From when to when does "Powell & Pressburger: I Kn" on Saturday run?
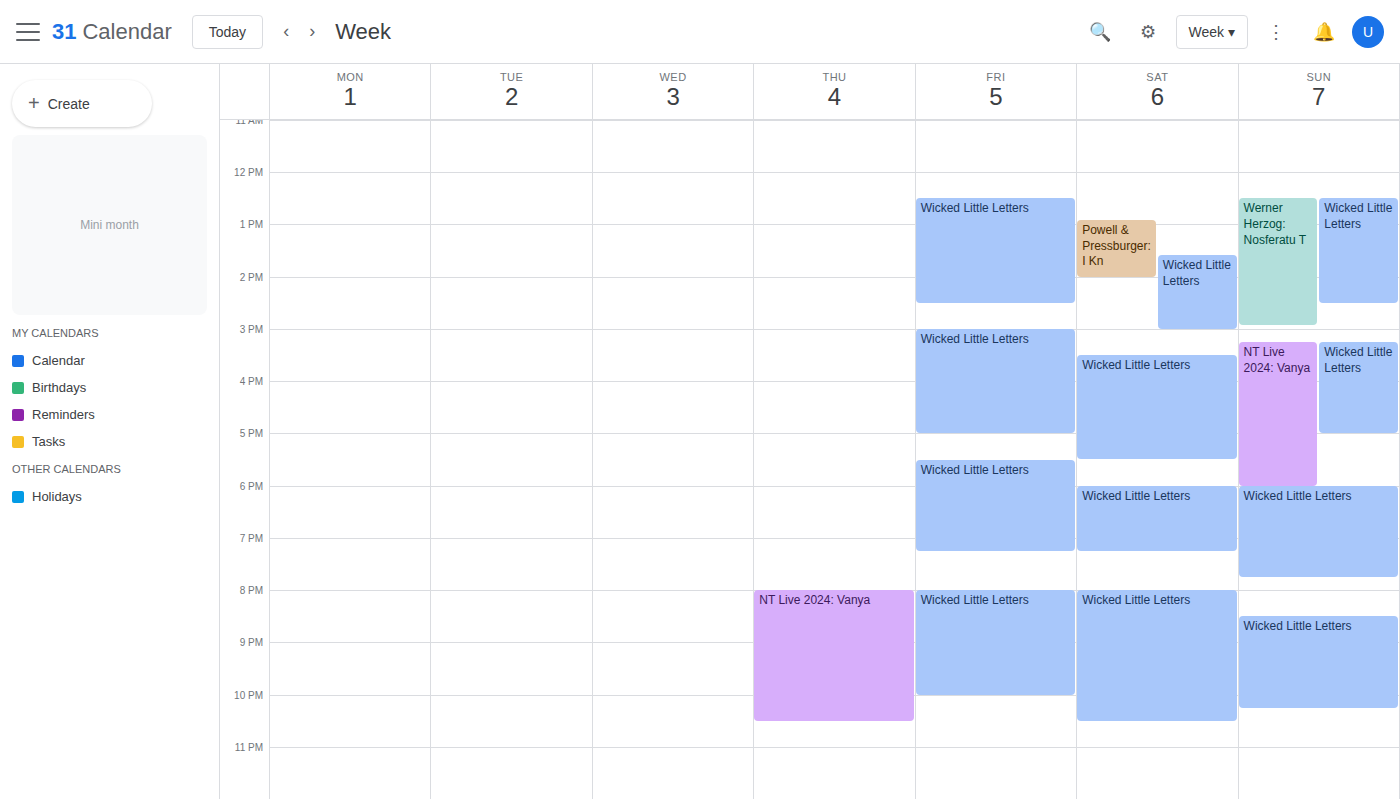
12:55 PM to 2:00 PM